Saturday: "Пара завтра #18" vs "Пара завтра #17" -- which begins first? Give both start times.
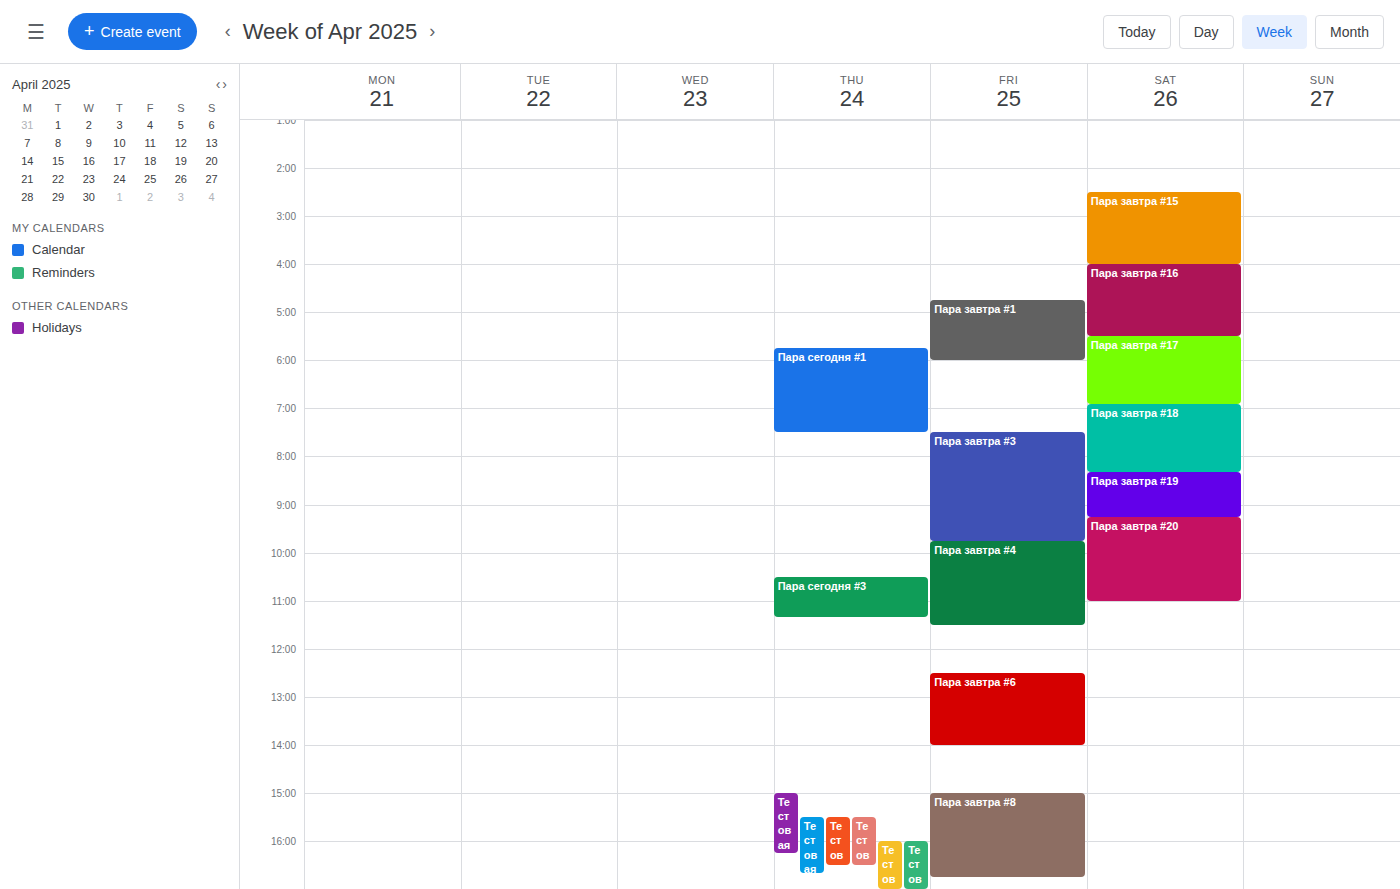
"Пара завтра #17" 5:30 AM; "Пара завтра #18" 6:55 AM.